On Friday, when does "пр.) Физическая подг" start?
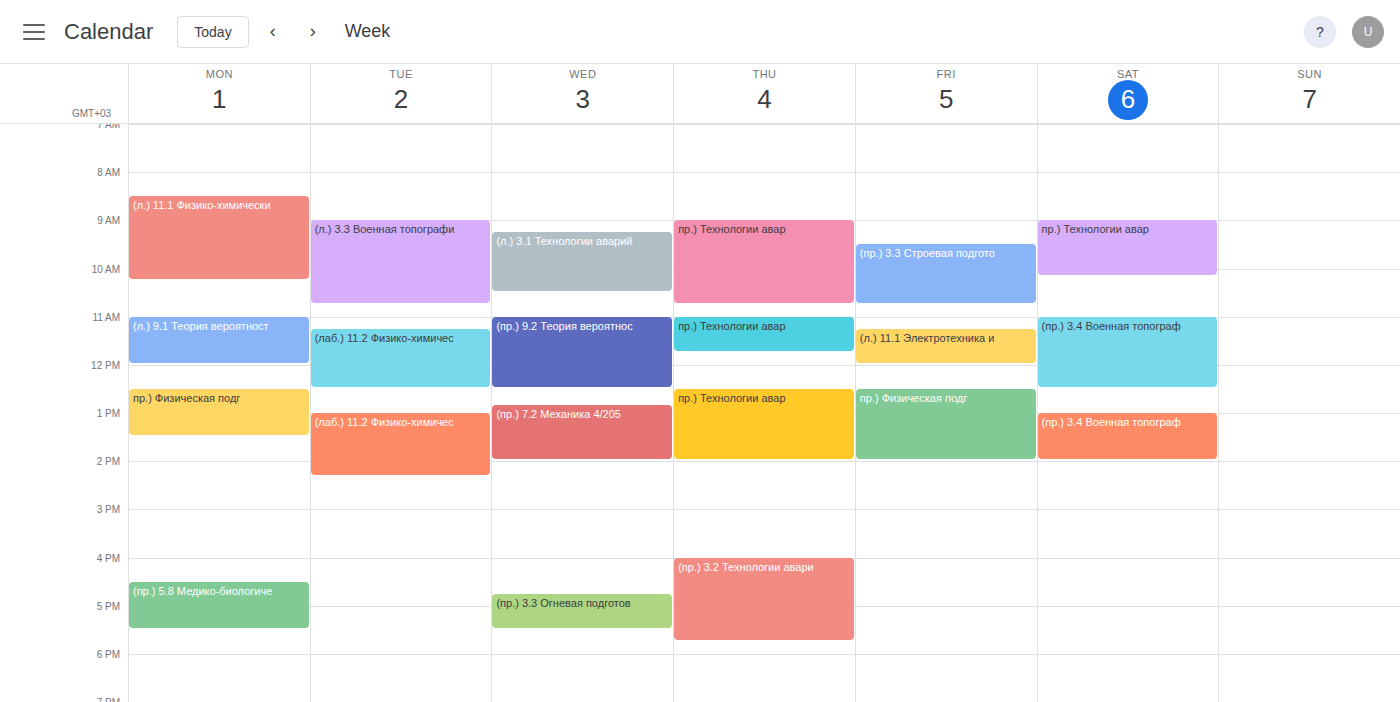
12:30 PM